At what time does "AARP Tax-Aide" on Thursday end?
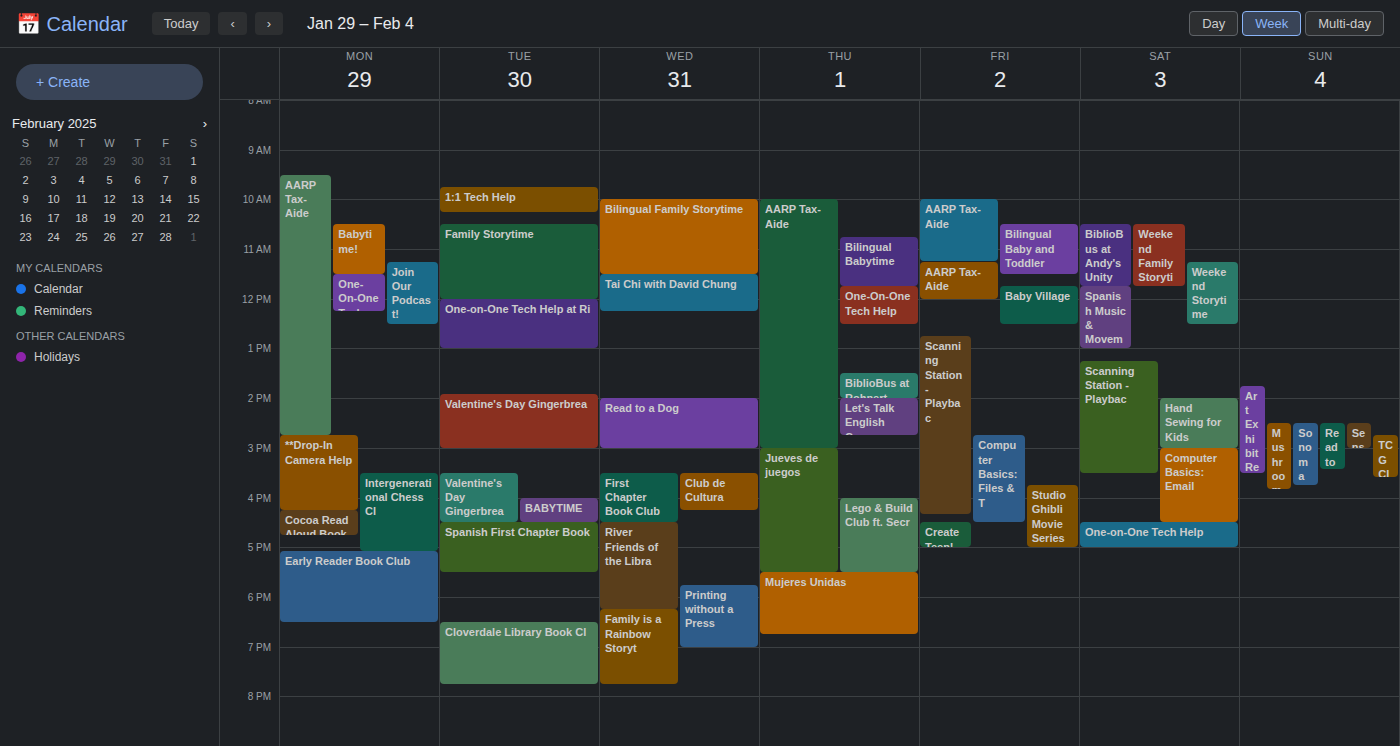
15:00